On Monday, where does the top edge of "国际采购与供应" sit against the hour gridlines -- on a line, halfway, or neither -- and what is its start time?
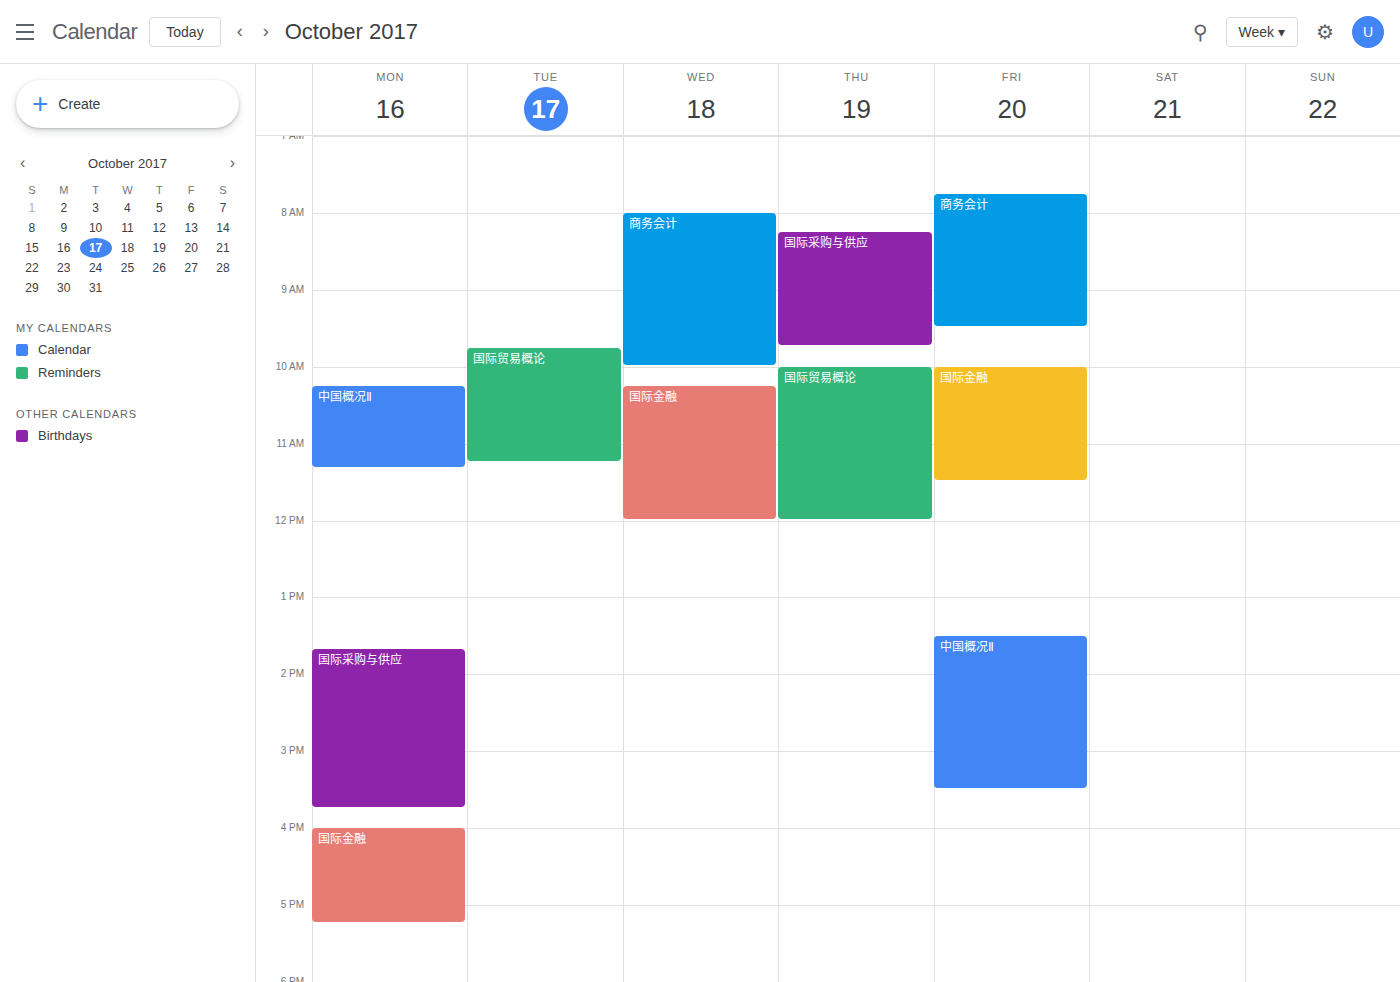
1:40 PM -- neither: 40 minutes below the 1 PM line and 20 minutes above the 2 PM line.